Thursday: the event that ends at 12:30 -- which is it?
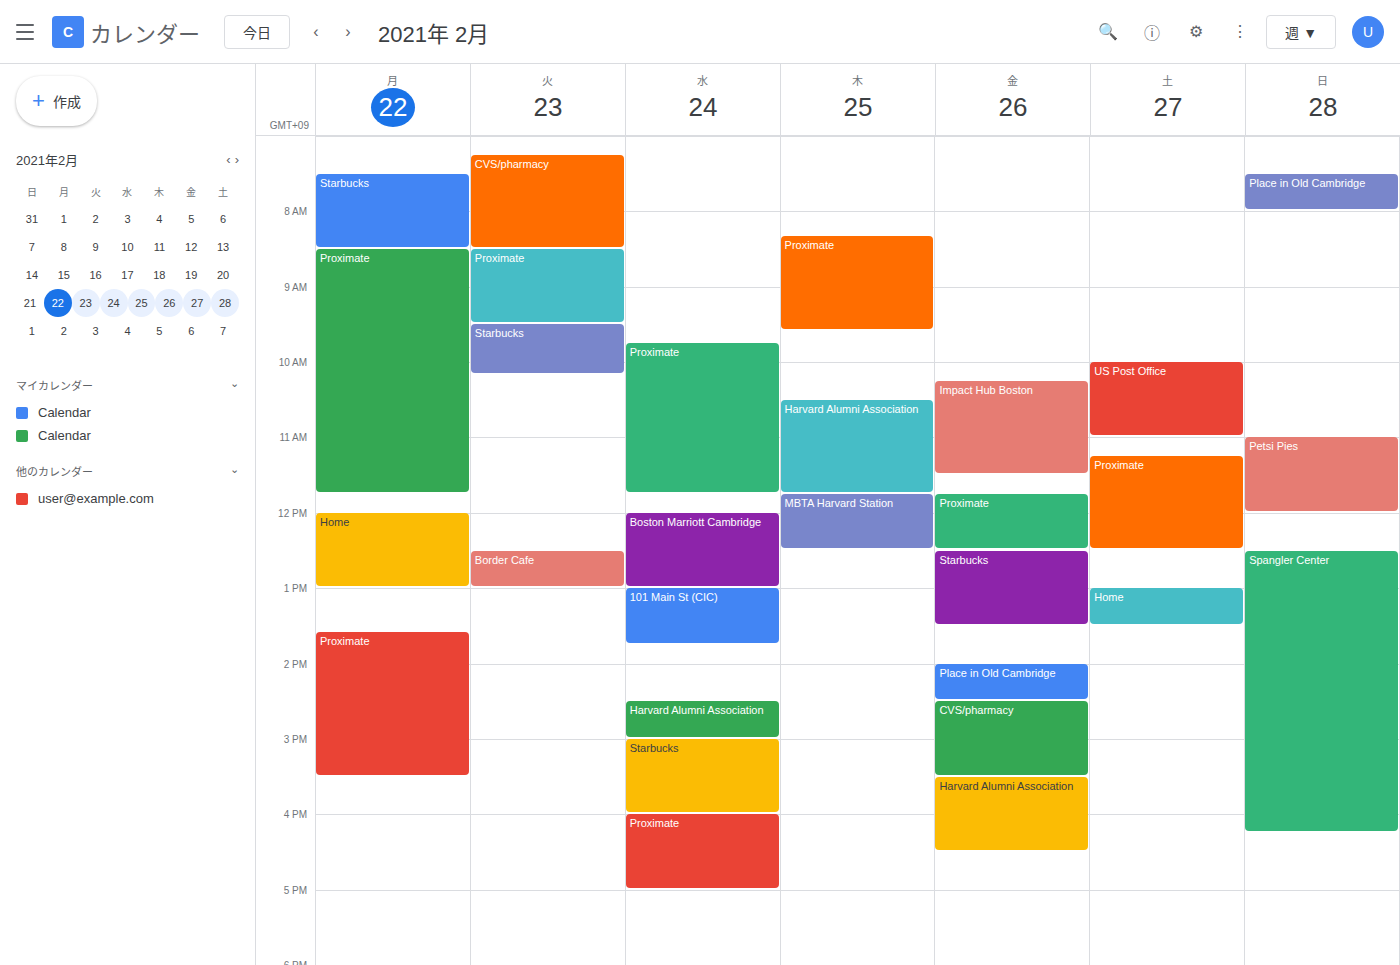
"MBTA Harvard Station"